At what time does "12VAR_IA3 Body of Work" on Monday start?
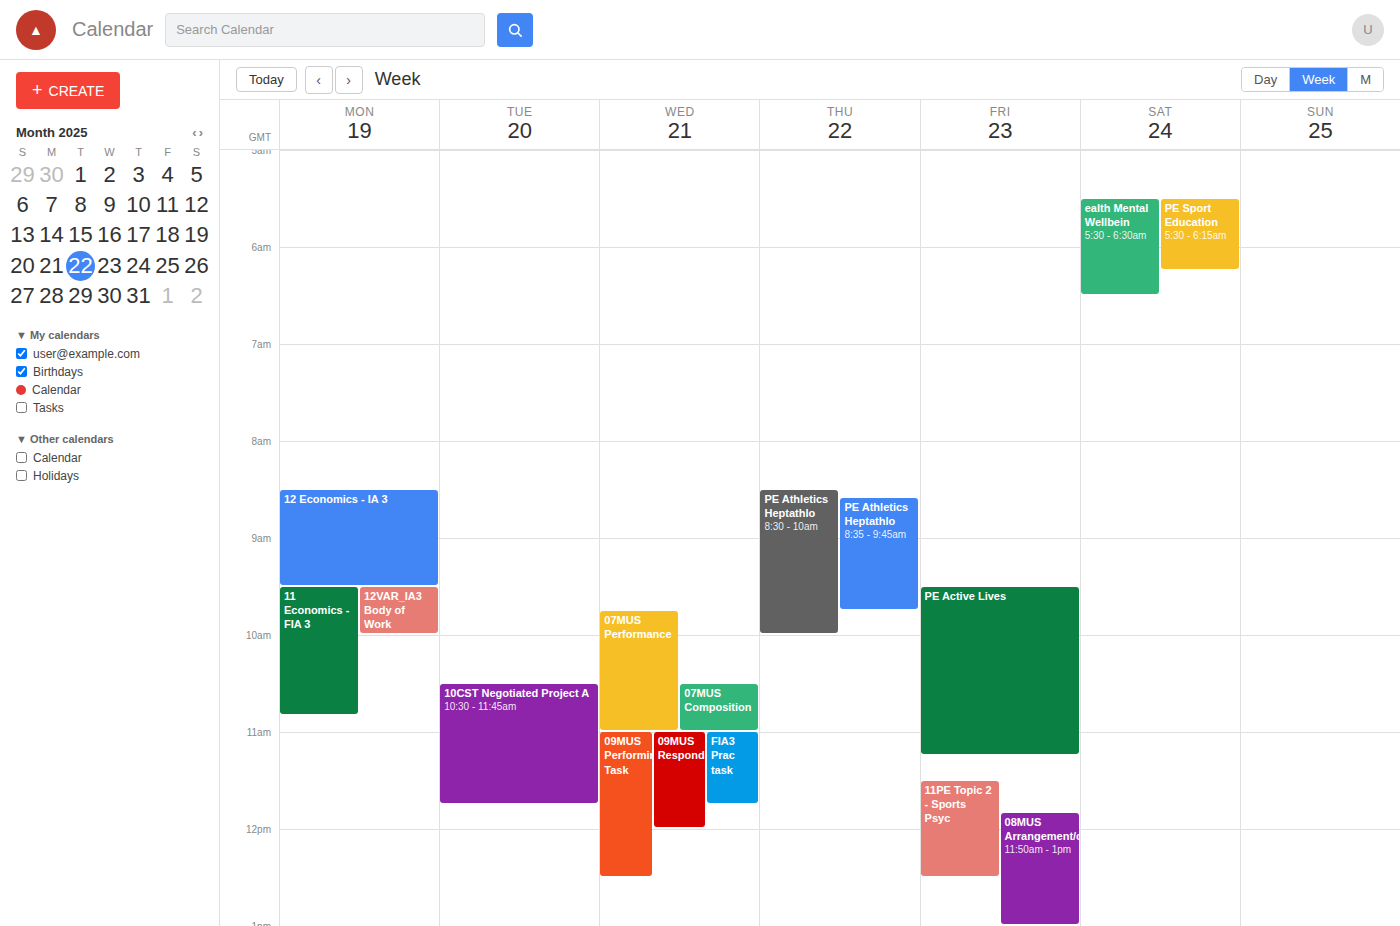
9:30 AM